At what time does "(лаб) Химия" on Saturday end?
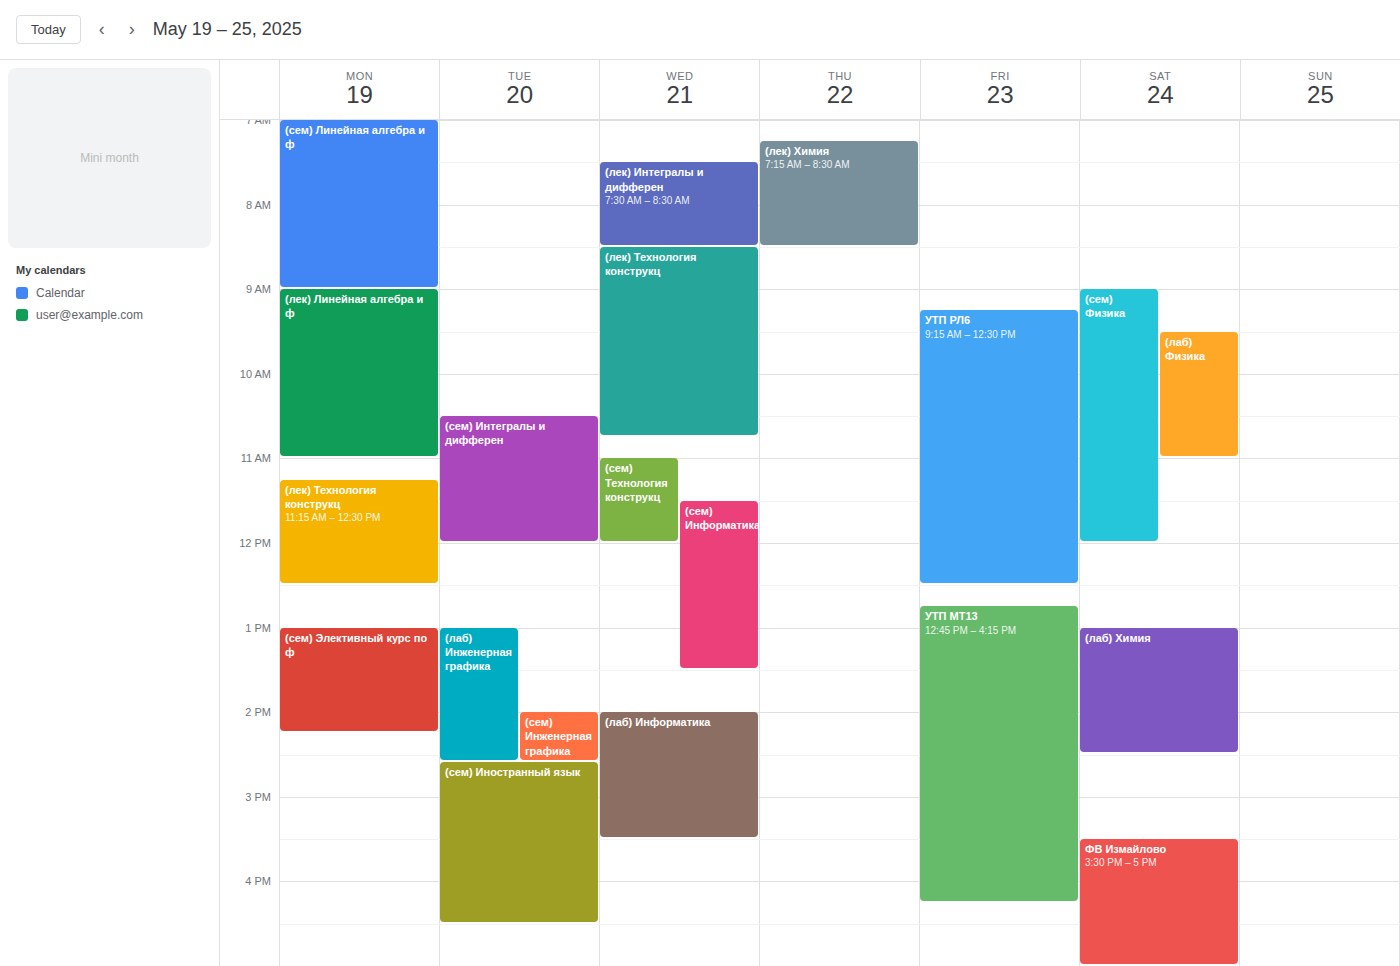
2:30 PM